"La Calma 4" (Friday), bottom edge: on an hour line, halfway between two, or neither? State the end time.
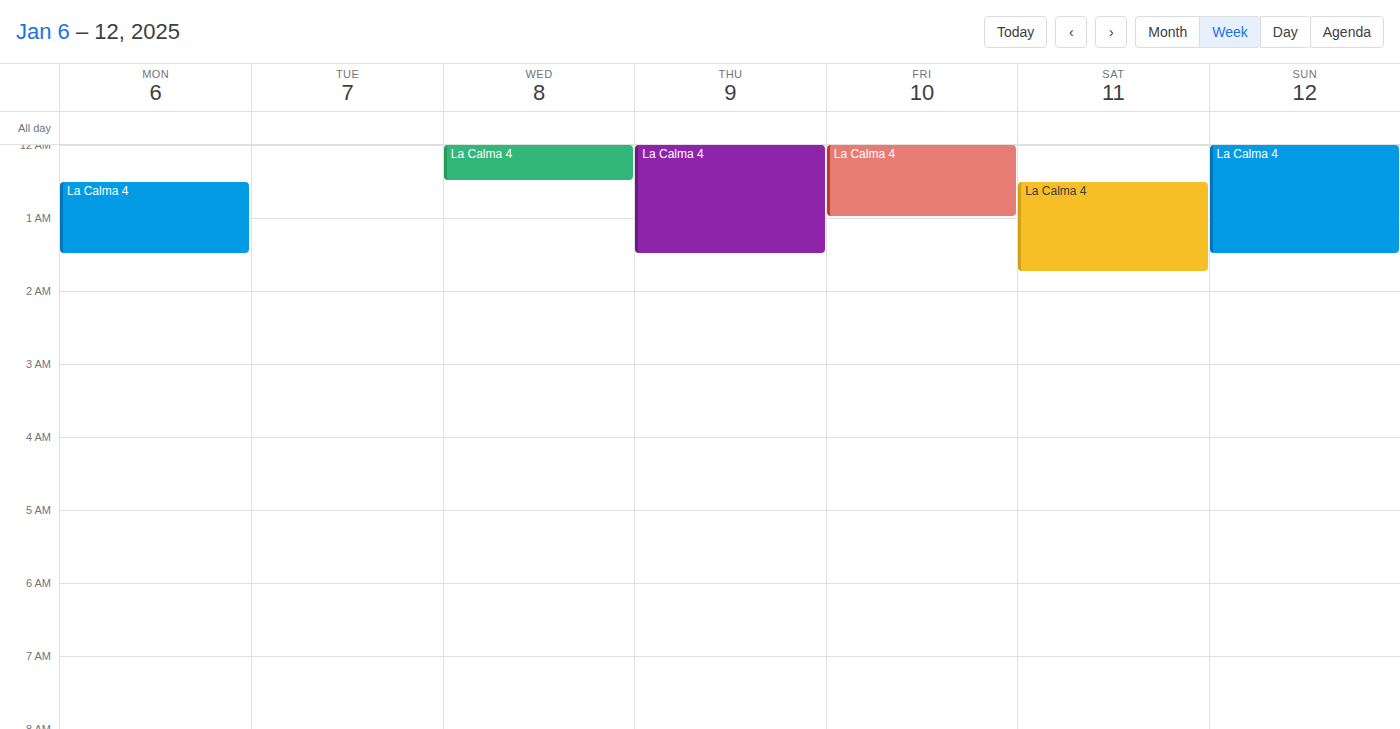
1:00 AM -- exactly on the 1 AM line.